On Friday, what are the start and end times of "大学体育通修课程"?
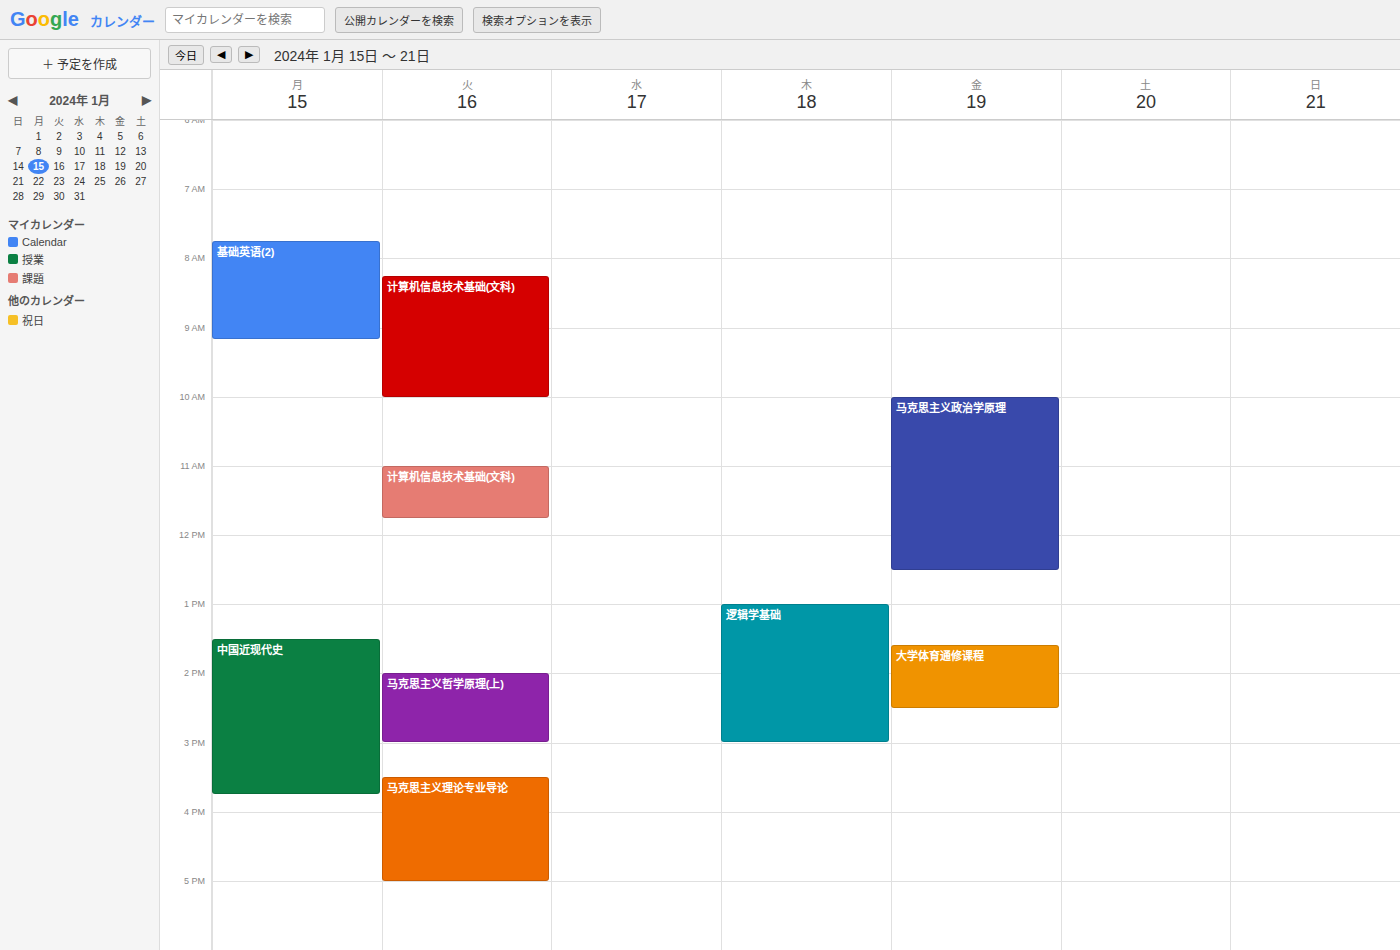
1:35 PM to 2:30 PM